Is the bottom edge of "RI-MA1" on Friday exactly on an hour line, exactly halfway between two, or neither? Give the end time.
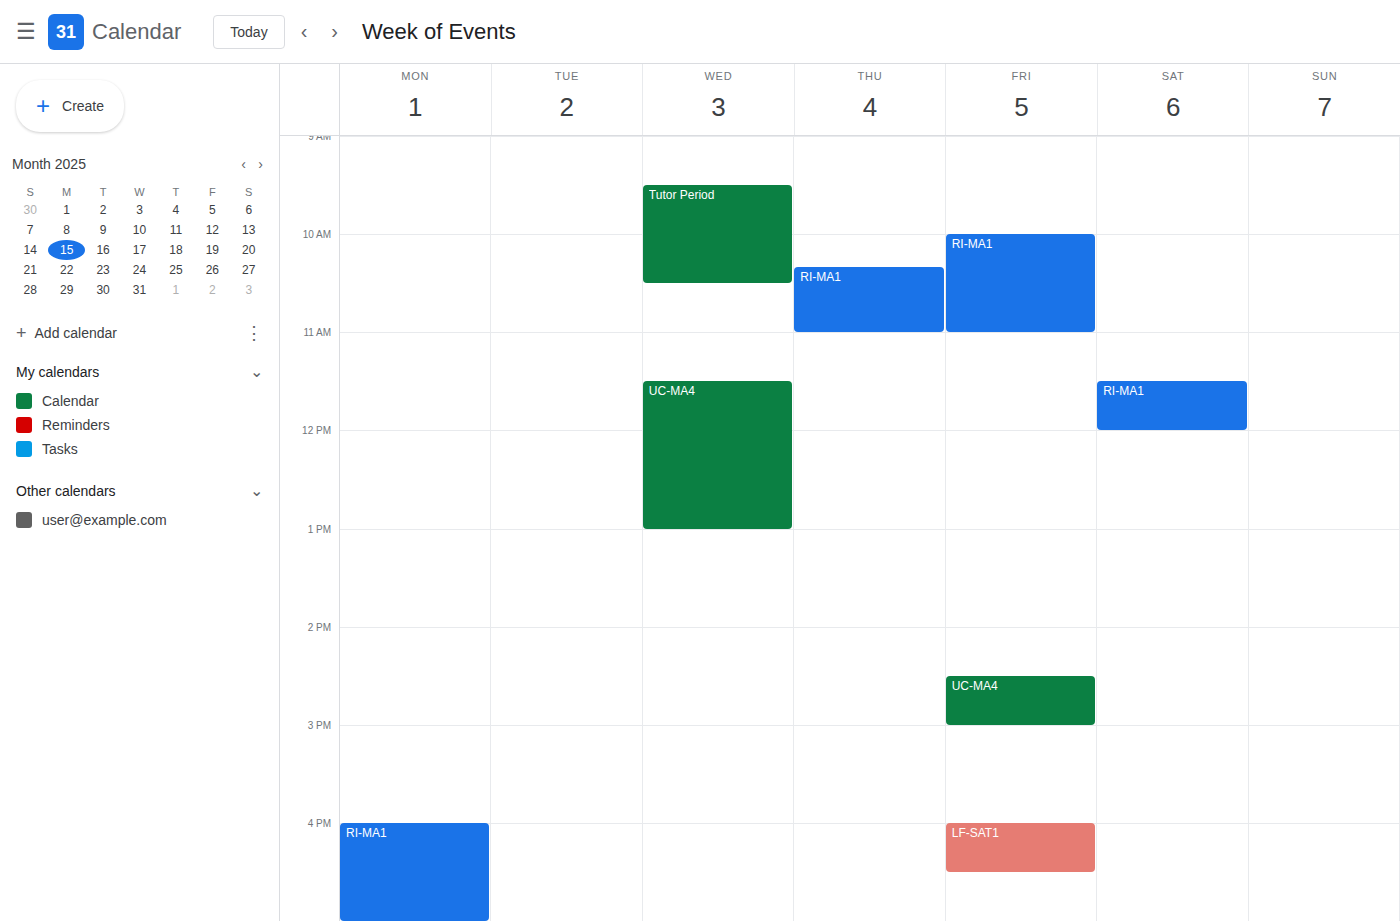
11:00 AM -- exactly on the 11 AM line.